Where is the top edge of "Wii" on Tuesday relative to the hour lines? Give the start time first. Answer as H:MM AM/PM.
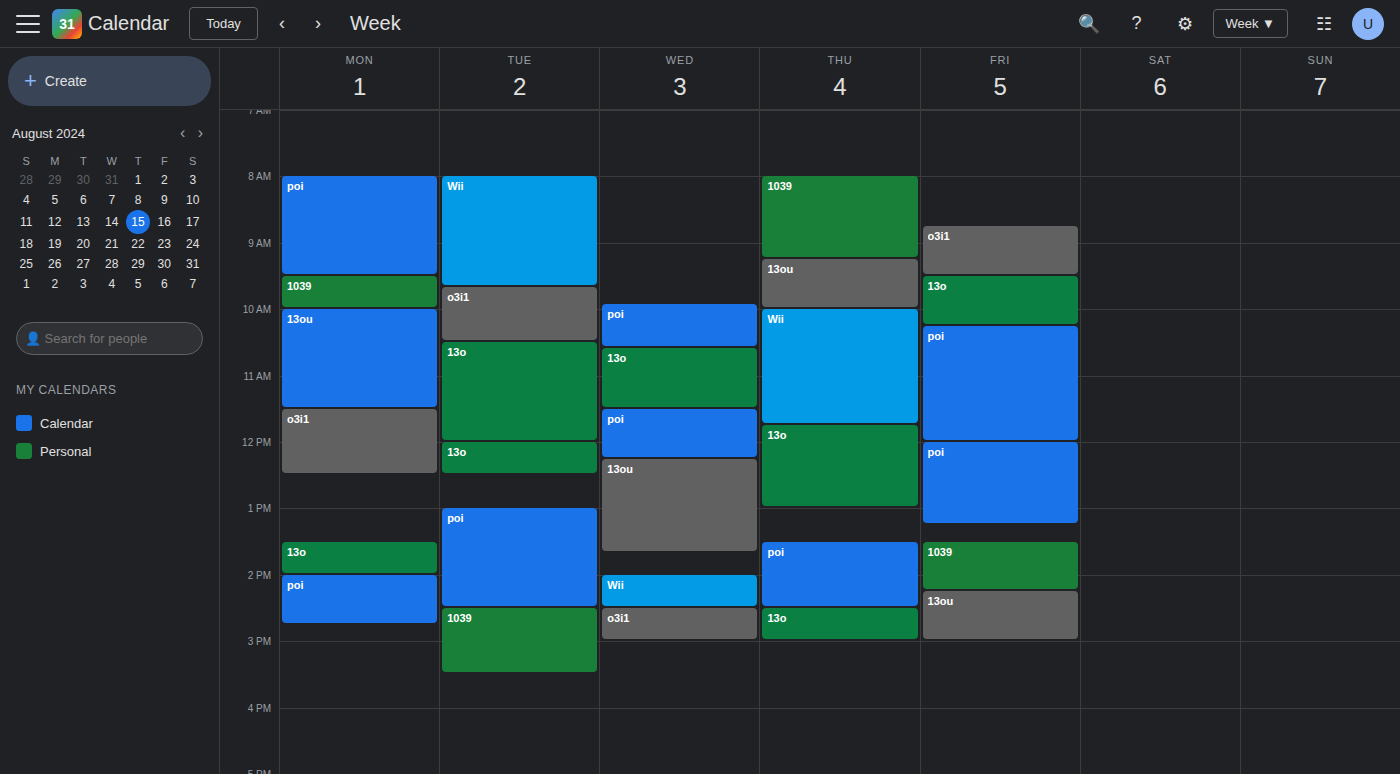
8:00 AM -- exactly on the 8 AM line.